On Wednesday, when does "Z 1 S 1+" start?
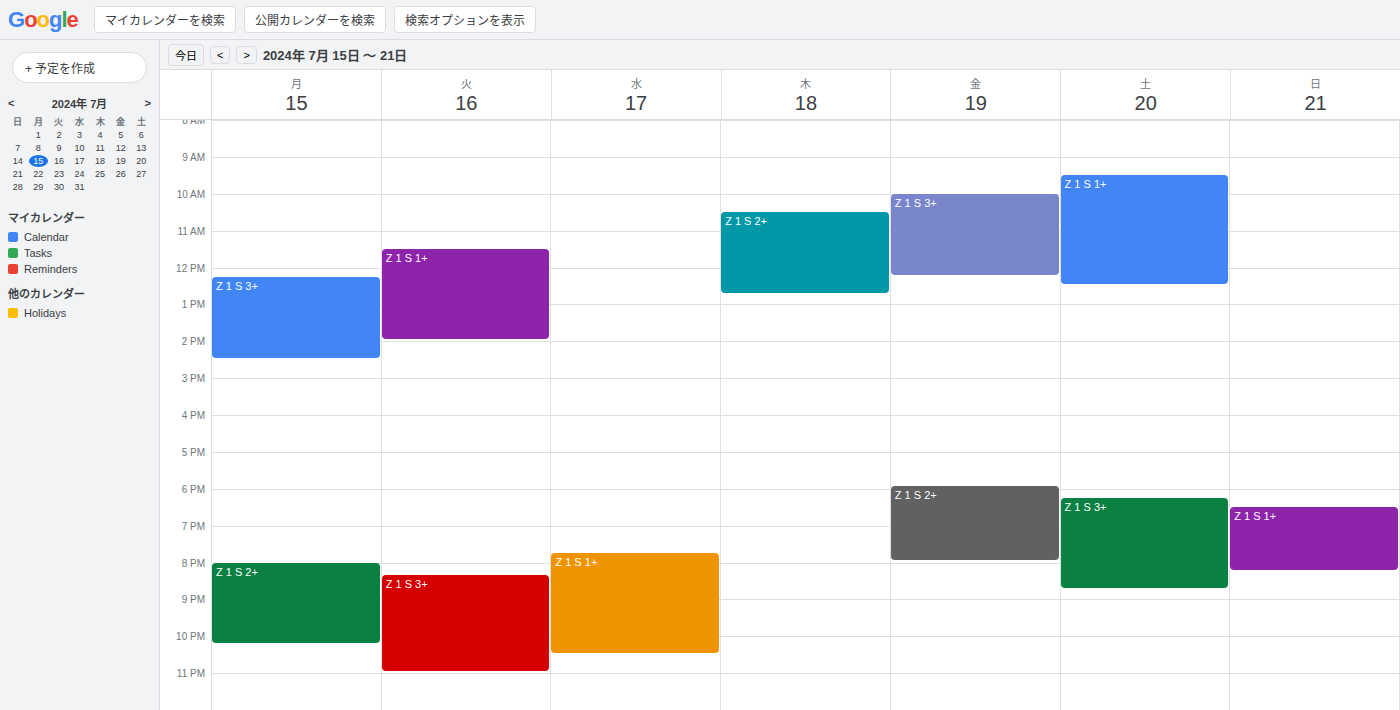
19:45